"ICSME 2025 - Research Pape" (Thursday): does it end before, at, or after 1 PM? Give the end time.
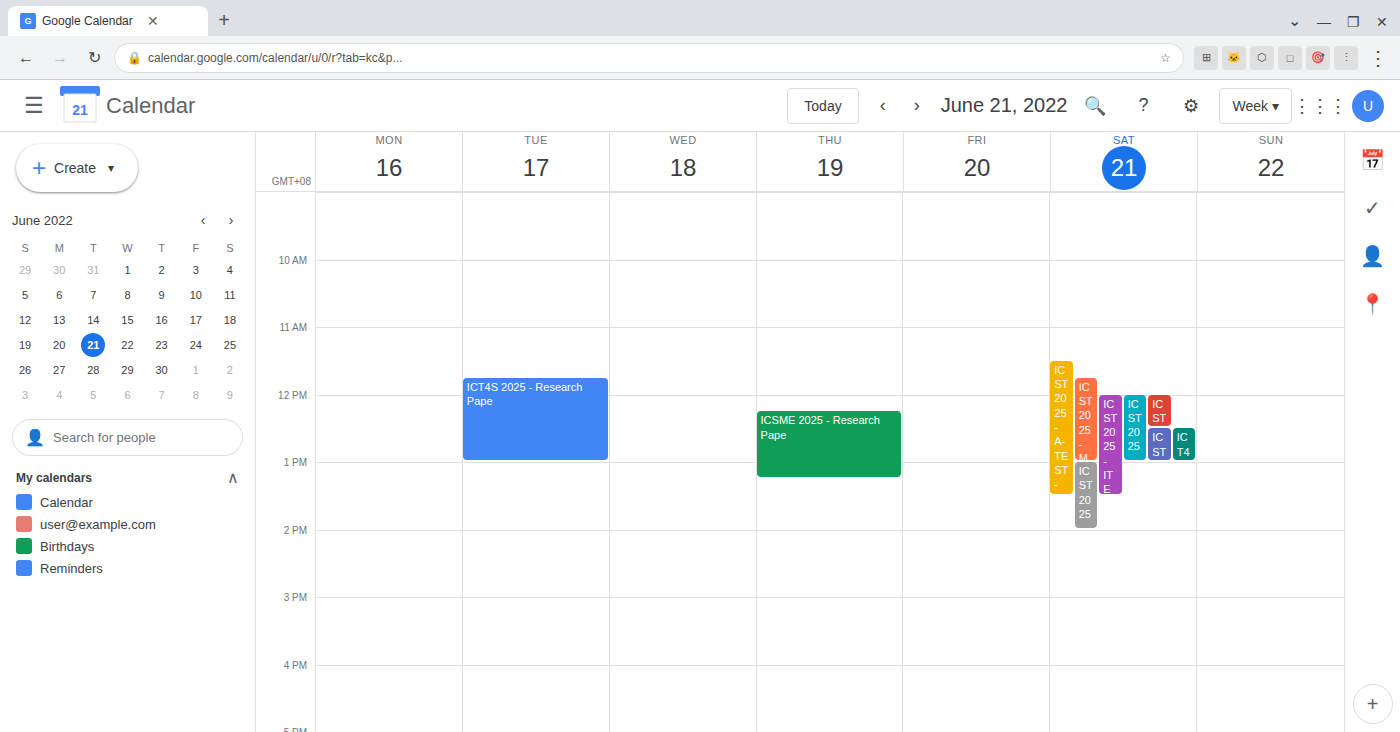
1:15 PM -- after 1 PM, 15 minutes below the 1 PM line.